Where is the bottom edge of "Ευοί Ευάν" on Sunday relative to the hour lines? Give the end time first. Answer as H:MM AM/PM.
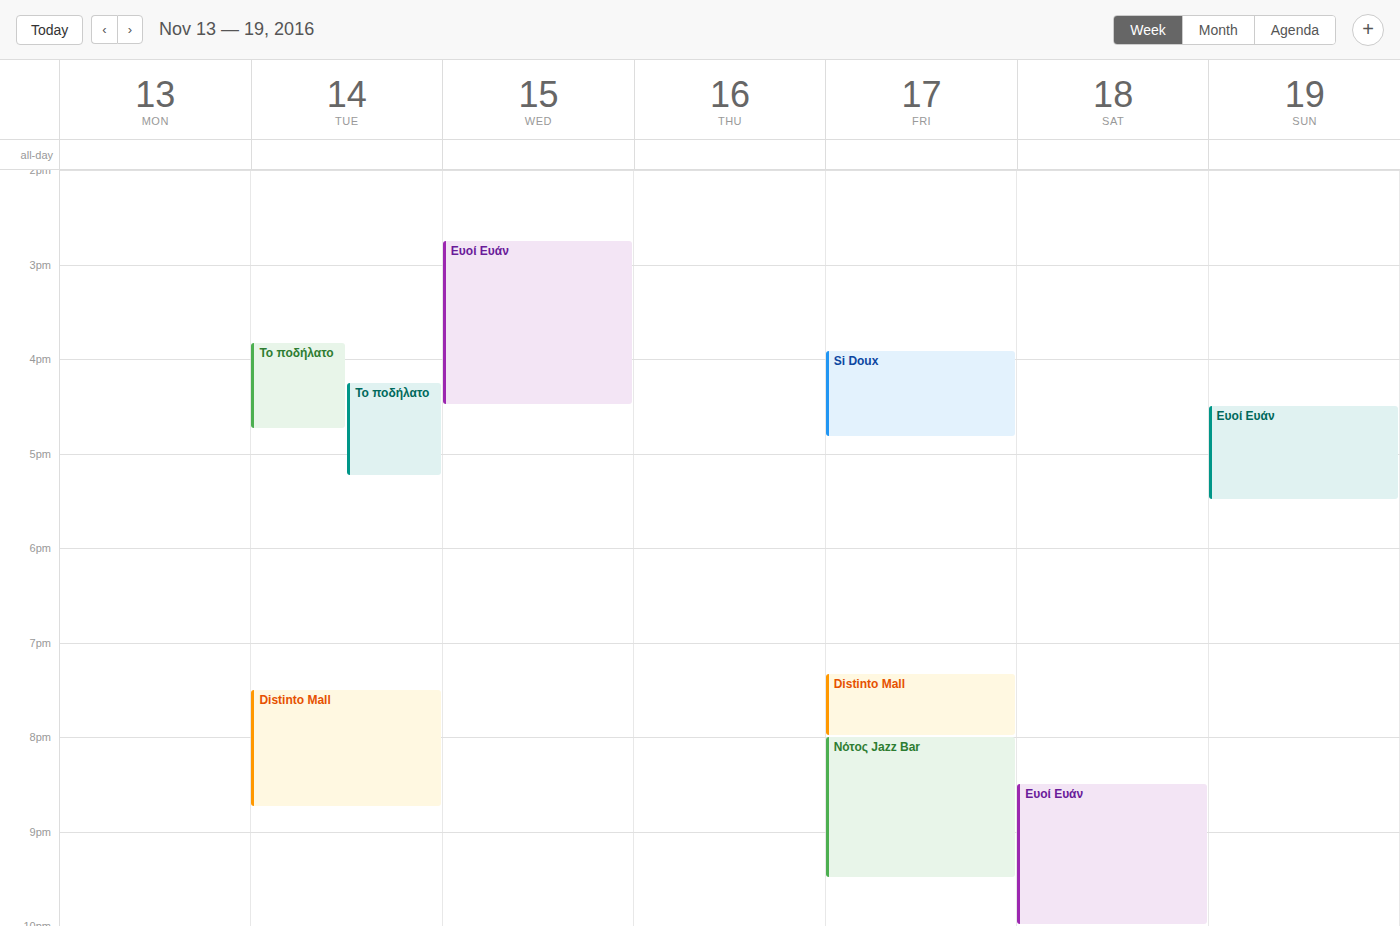
5:30 PM -- halfway between the 5 PM and 6 PM lines.